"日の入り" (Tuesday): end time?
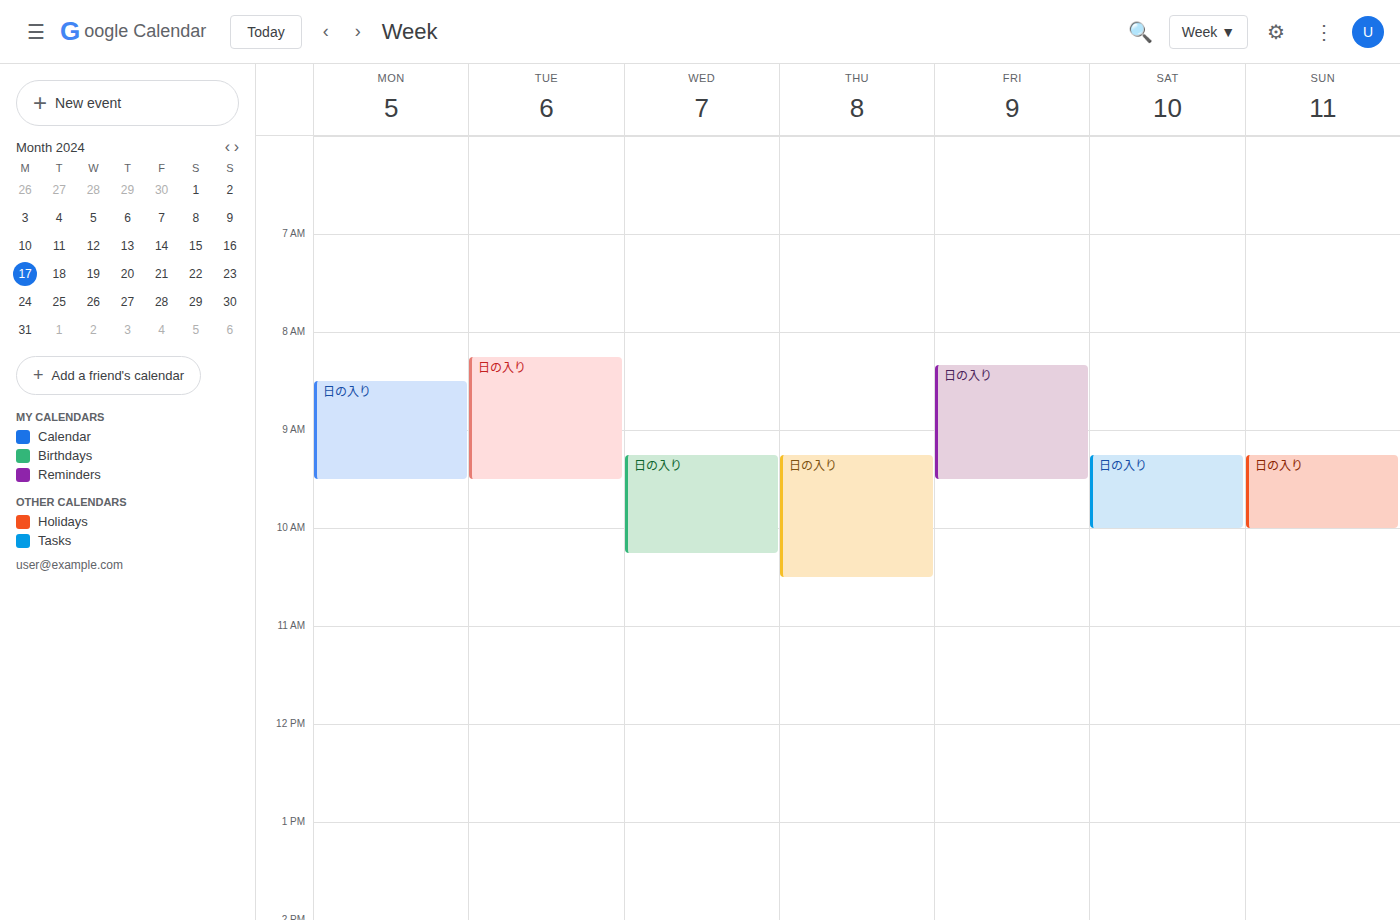
9:30 AM